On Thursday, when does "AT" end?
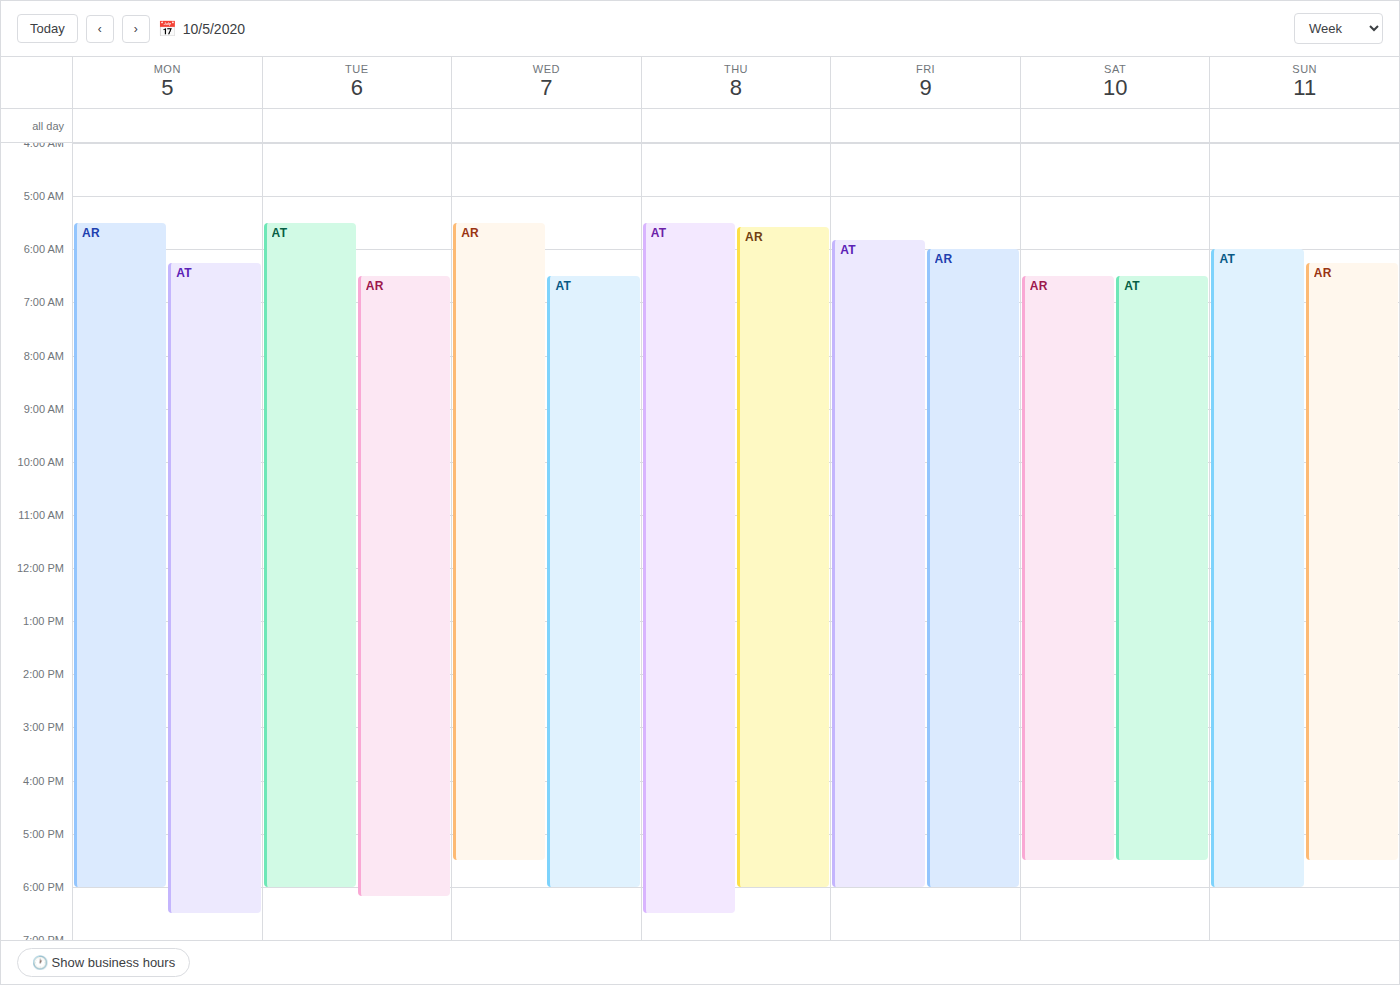
6:30 PM